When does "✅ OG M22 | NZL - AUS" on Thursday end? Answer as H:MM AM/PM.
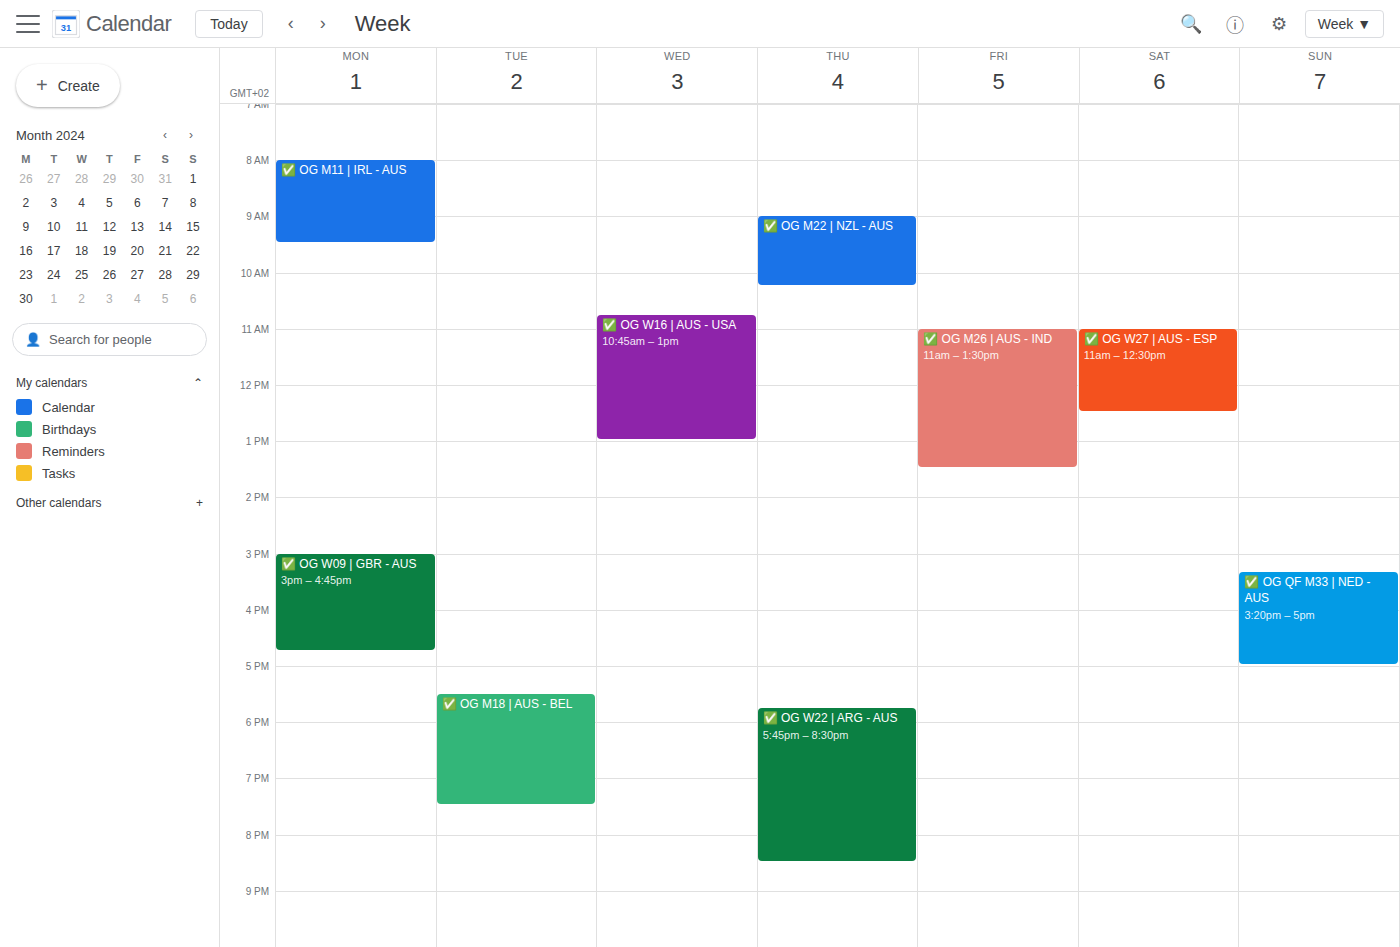
10:15 AM